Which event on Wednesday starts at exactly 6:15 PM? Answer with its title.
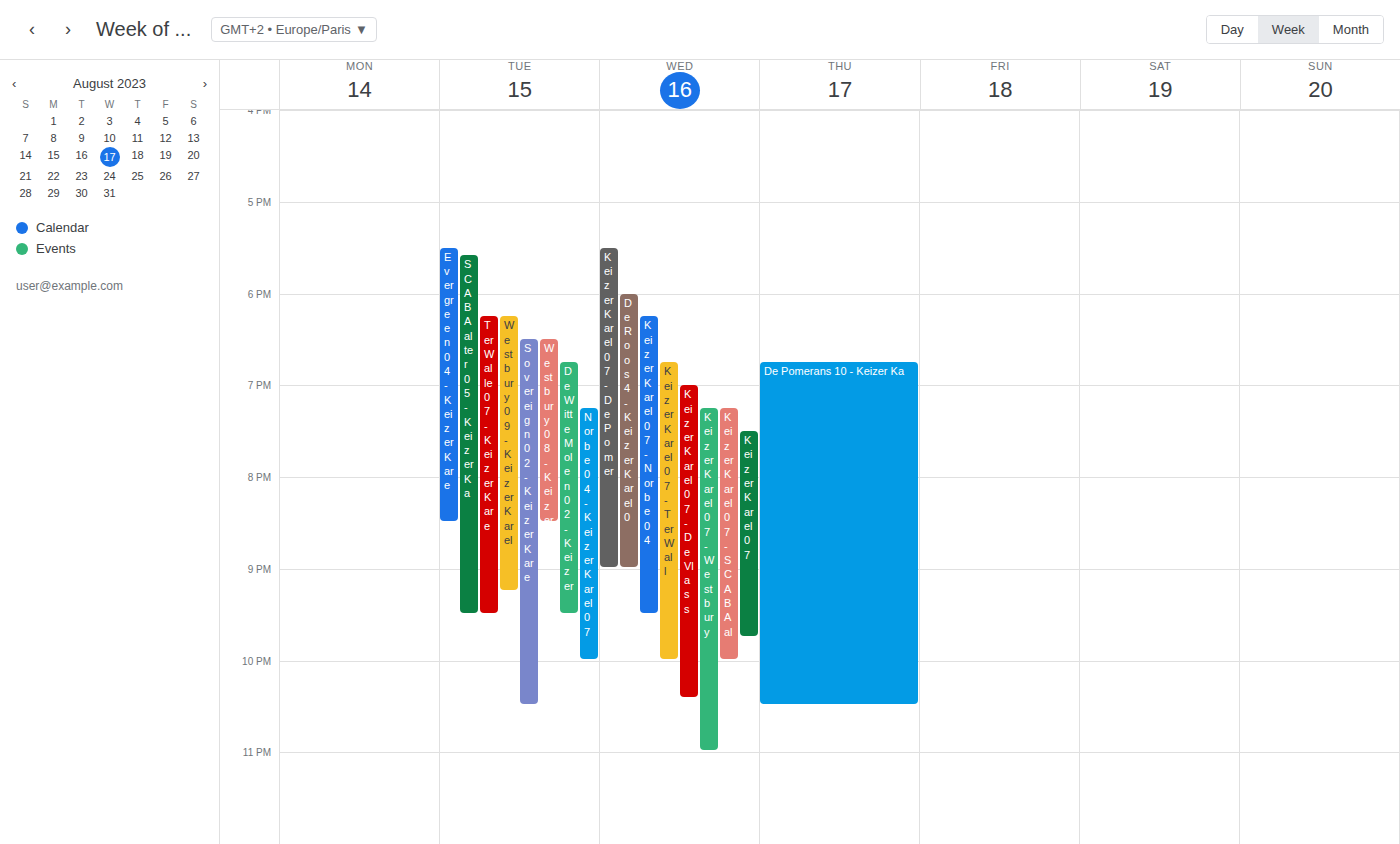
"Keizer Karel 07 - Norbe 04"